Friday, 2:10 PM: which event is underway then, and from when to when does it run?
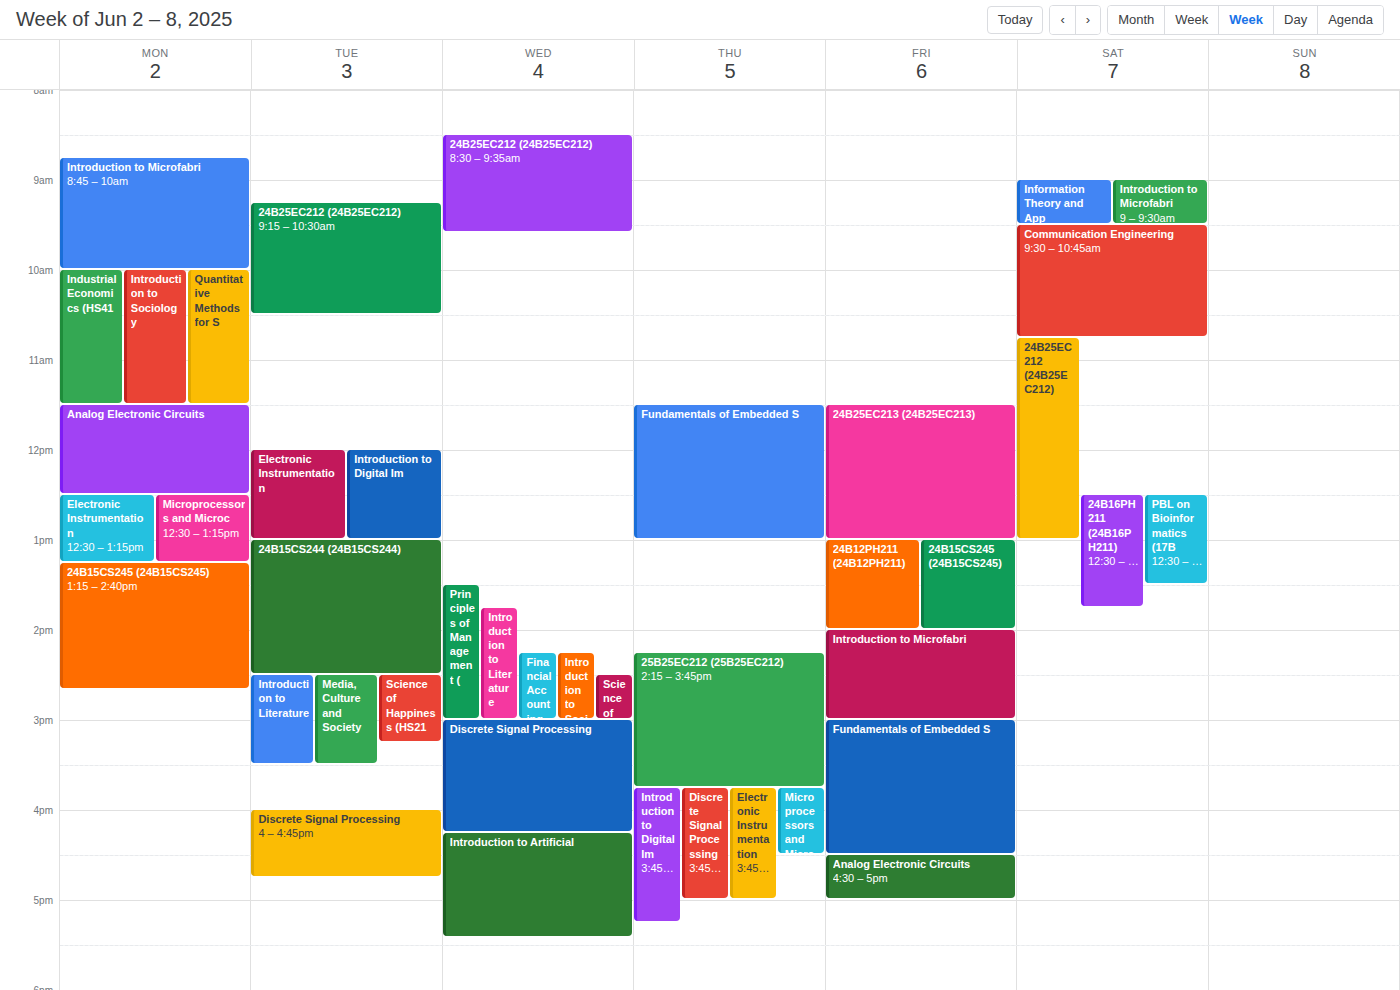
"Introduction to Microfabri", 2:00 PM to 3:00 PM